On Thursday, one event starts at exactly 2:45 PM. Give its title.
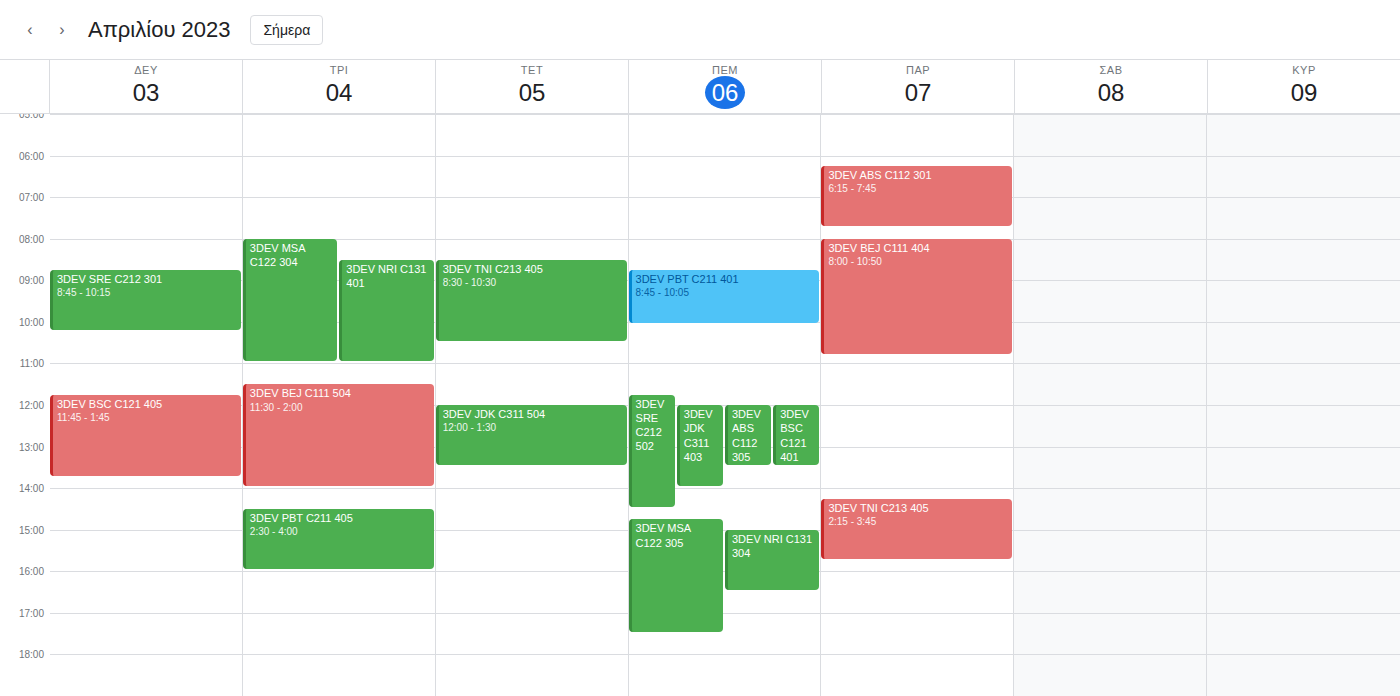
"3DEV MSA C122 305"